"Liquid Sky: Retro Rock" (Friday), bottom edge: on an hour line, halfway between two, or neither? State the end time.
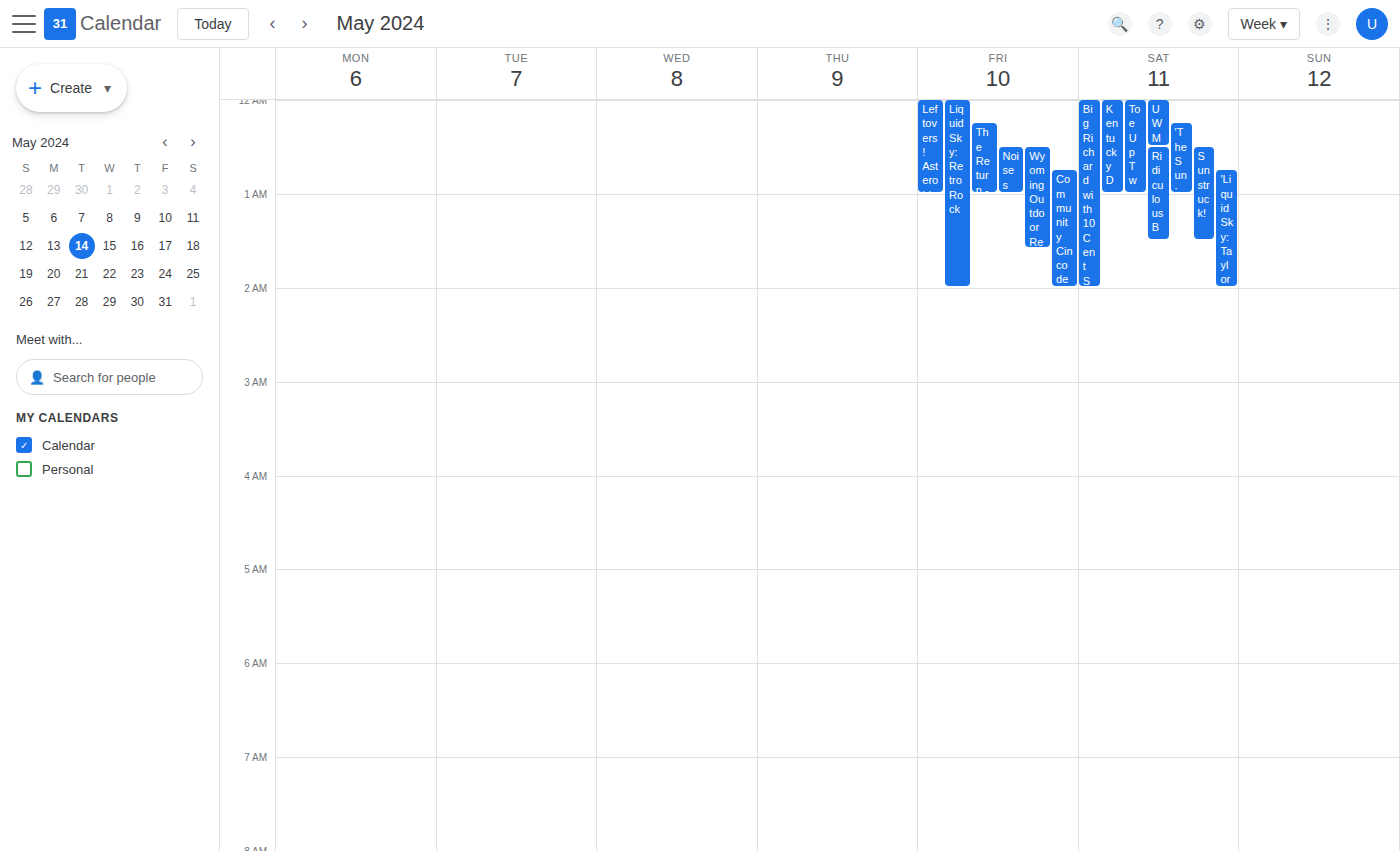
2:00 AM -- exactly on the 2 AM line.